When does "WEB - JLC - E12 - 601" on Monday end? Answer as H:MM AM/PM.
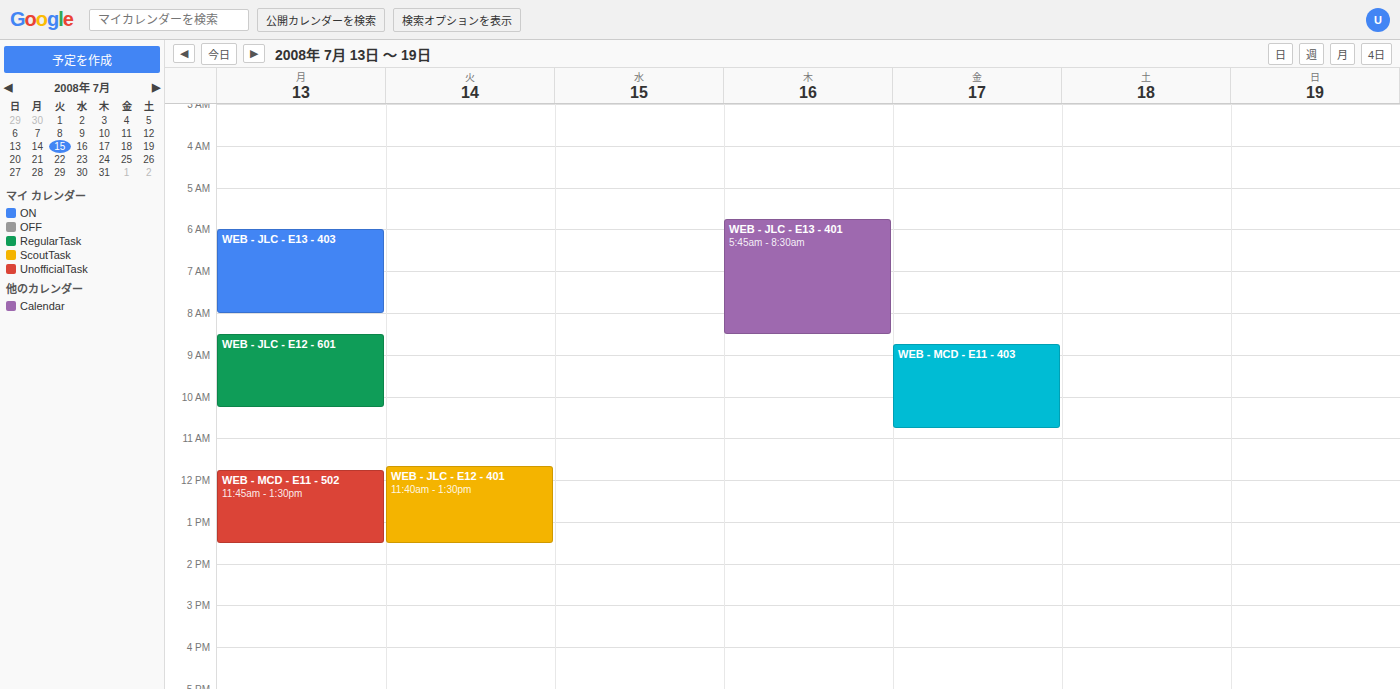
10:15 AM